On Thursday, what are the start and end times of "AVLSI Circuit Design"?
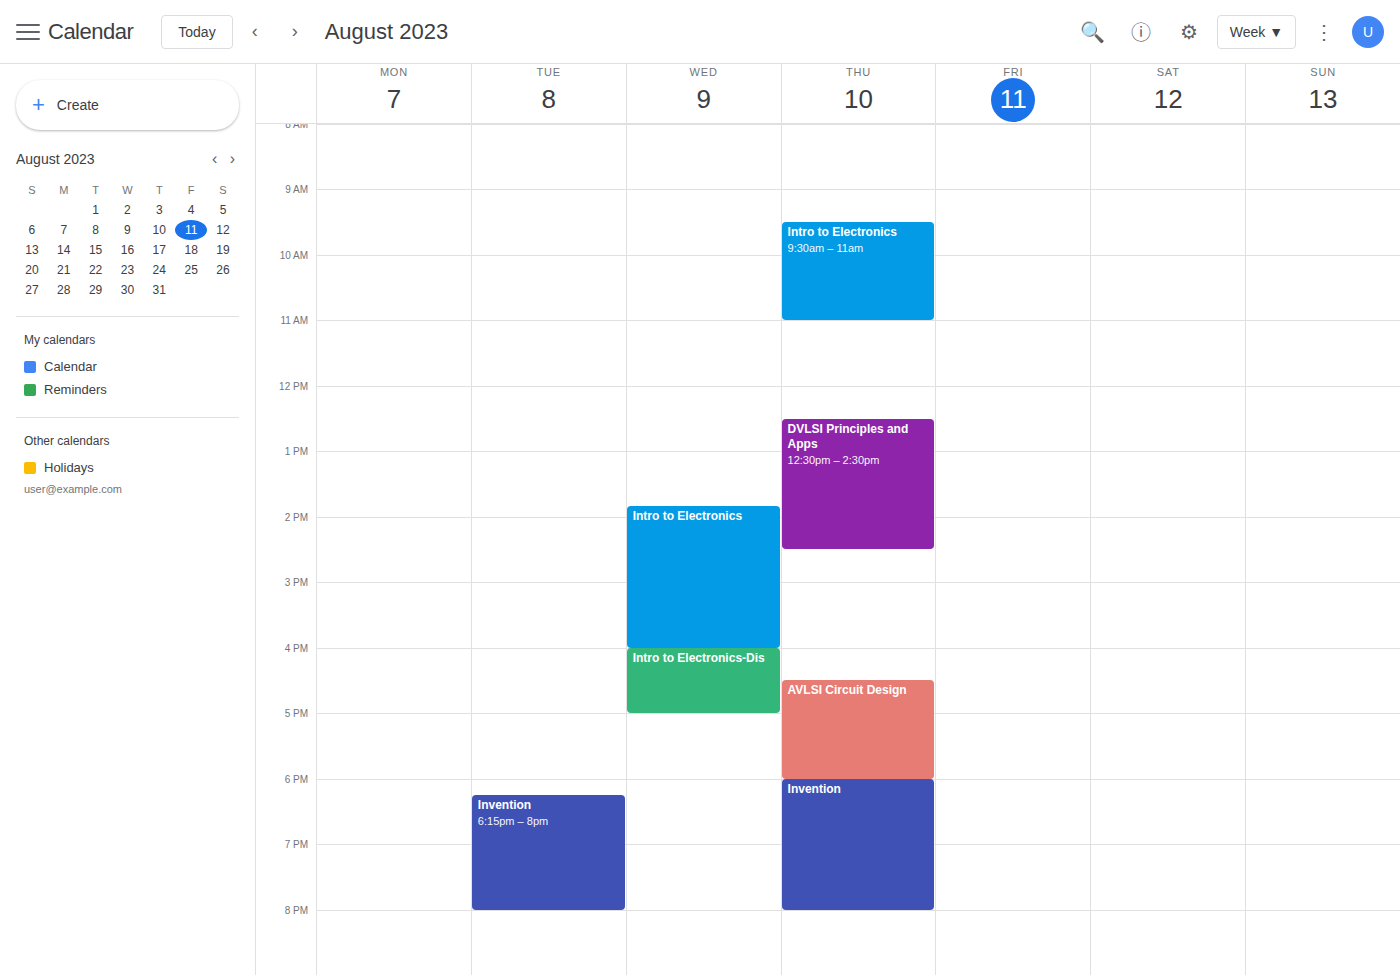
4:30 PM to 6:00 PM